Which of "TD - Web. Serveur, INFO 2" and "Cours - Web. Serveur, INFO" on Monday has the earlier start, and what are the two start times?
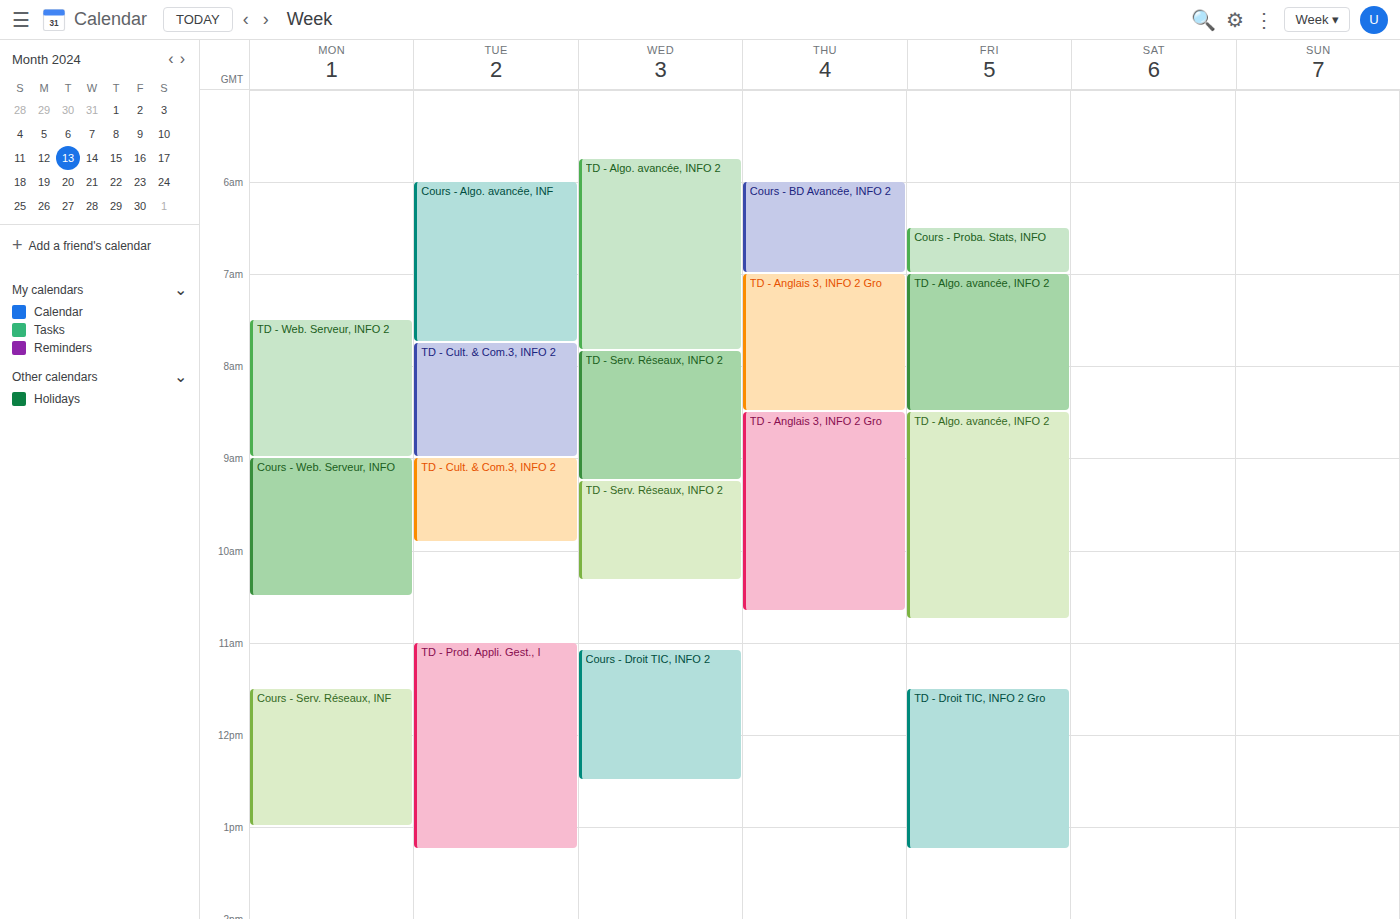
"TD - Web. Serveur, INFO 2" 7:30 AM; "Cours - Web. Serveur, INFO" 9:00 AM.